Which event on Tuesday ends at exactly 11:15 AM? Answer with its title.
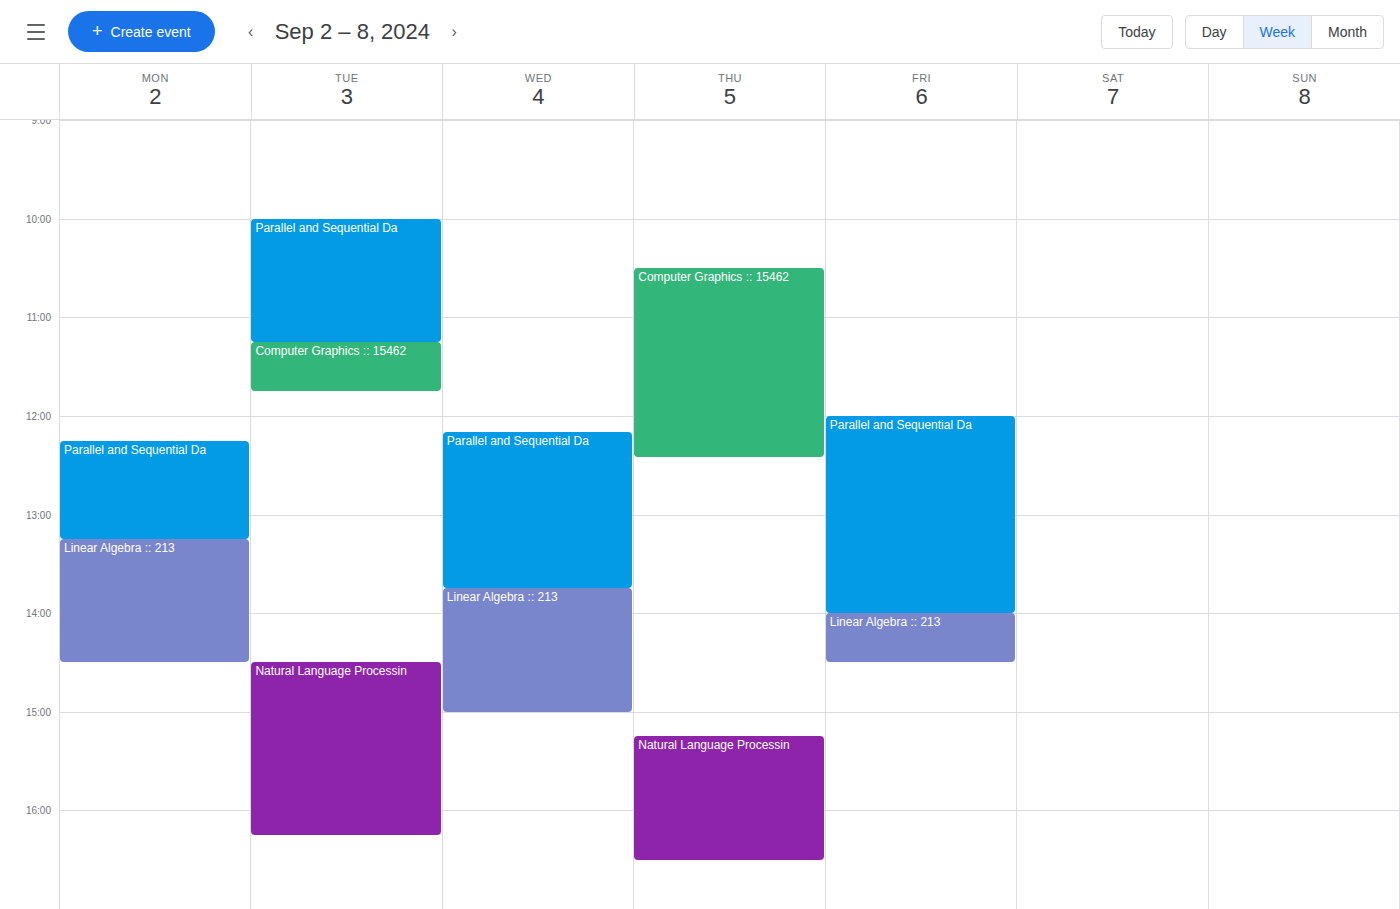
"Parallel and Sequential Da"